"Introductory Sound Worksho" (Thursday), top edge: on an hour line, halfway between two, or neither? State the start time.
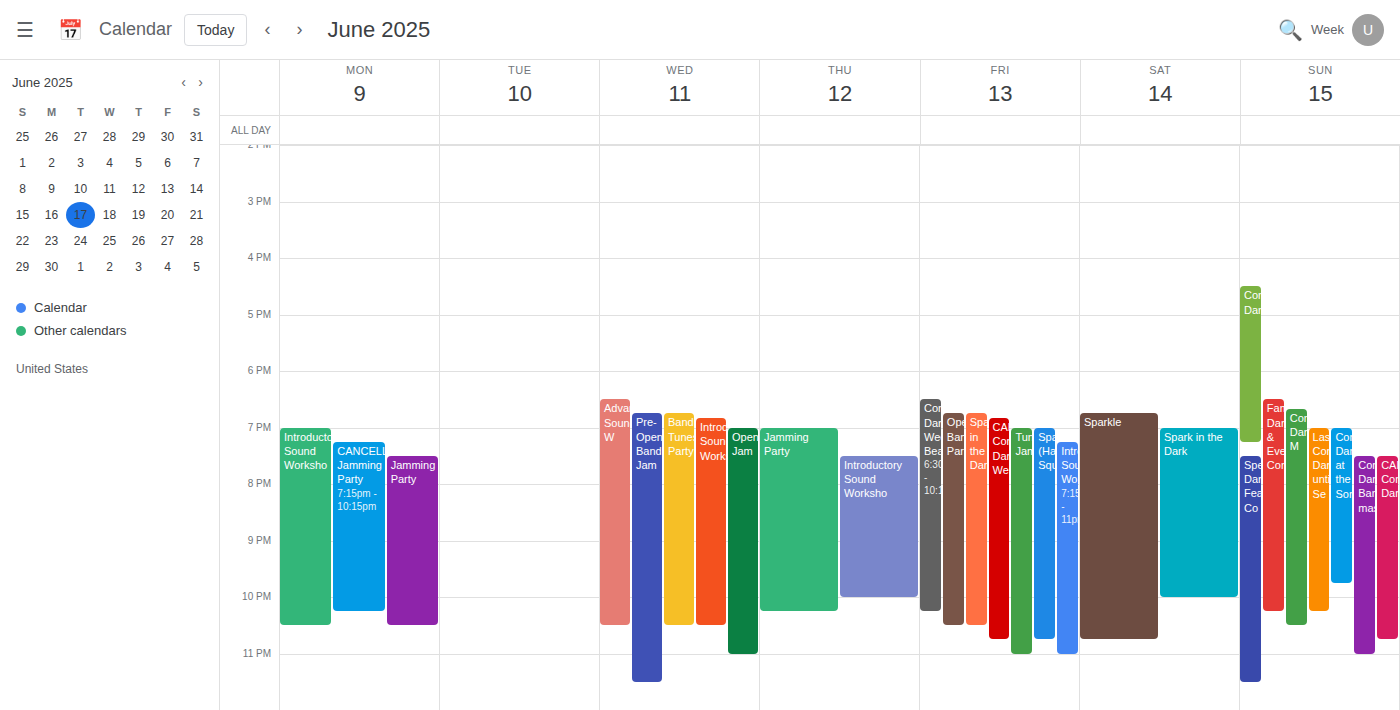
7:30 PM -- halfway between the 7 PM and 8 PM lines.